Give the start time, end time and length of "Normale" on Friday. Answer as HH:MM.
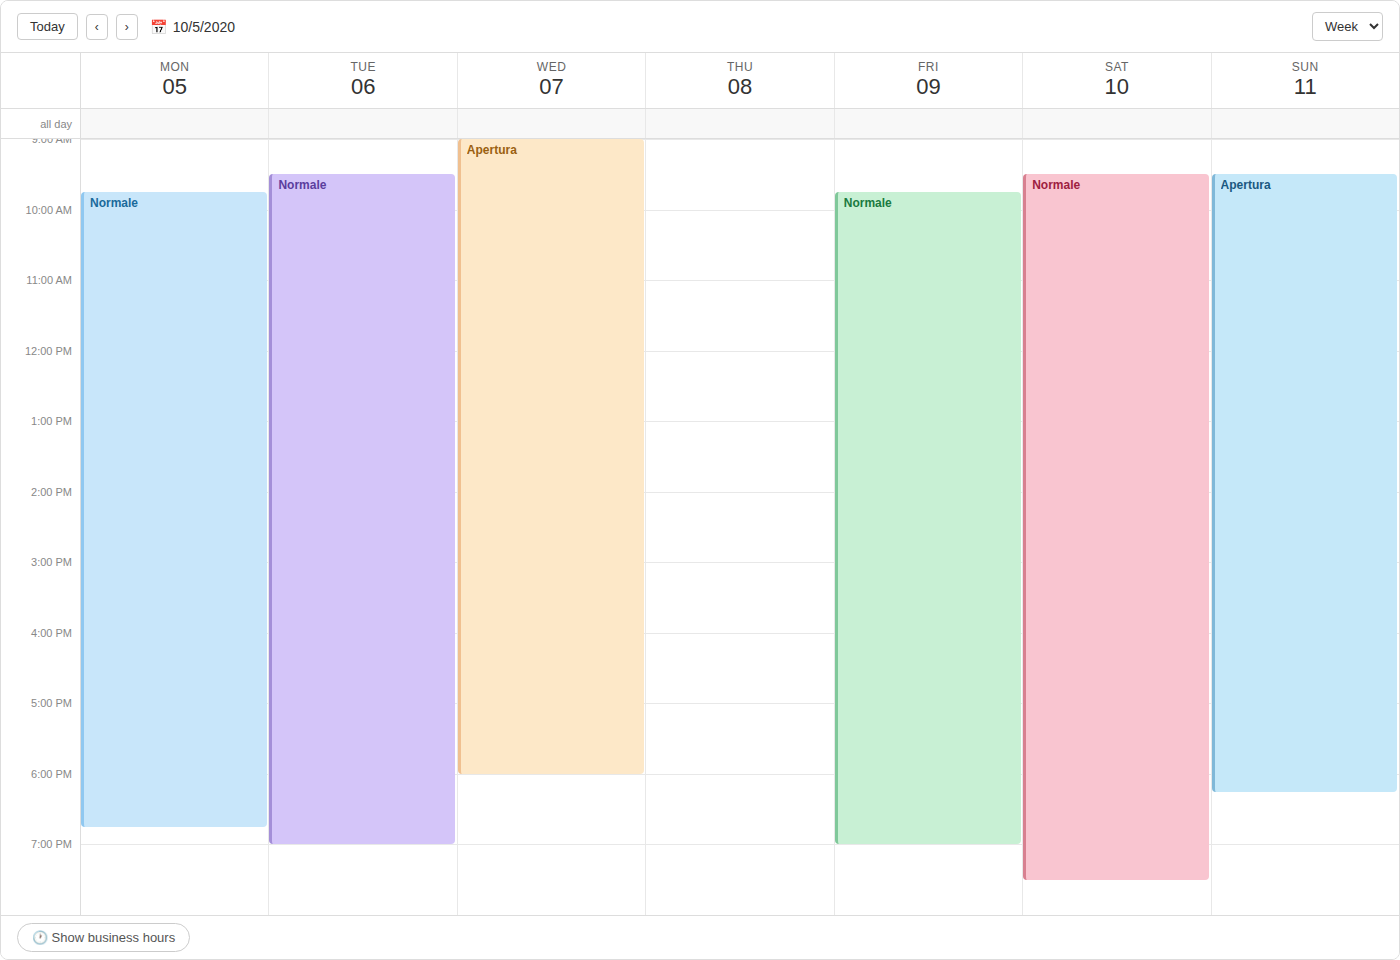
09:45 to 19:00, 9 hours 15 minutes